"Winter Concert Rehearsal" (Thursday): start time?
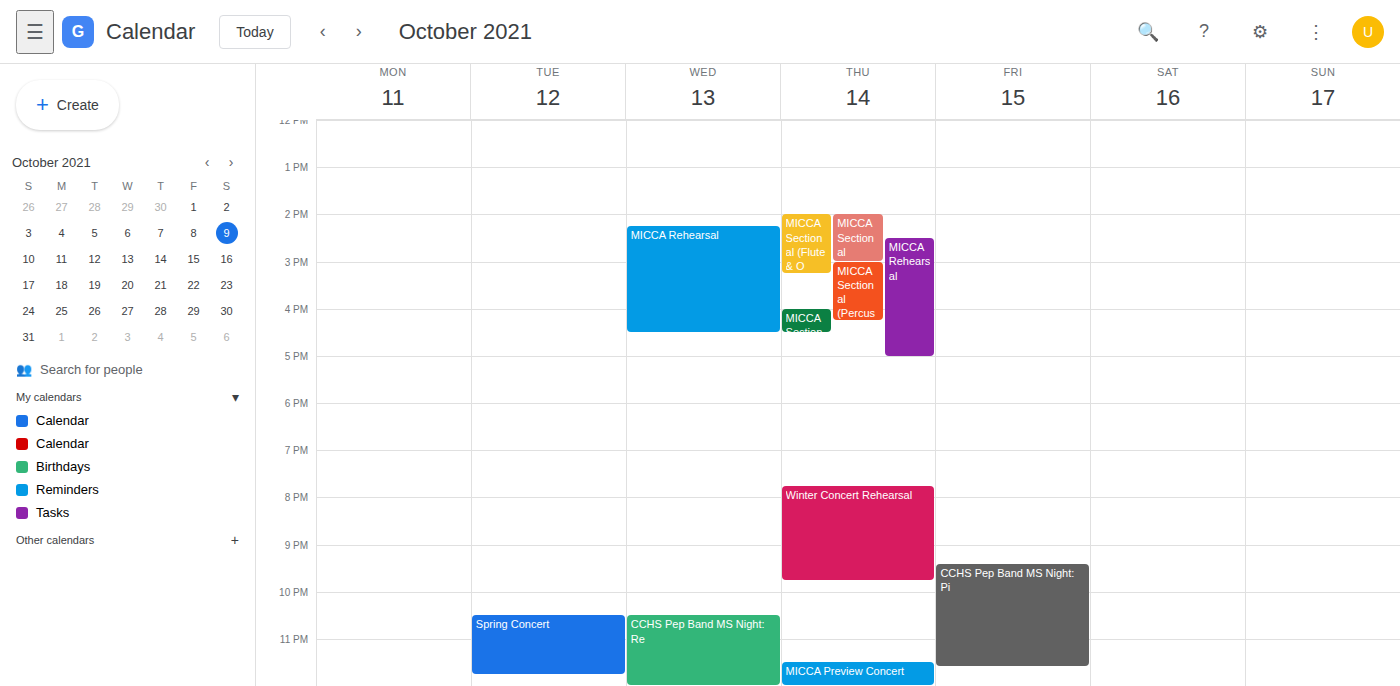
7:45 PM